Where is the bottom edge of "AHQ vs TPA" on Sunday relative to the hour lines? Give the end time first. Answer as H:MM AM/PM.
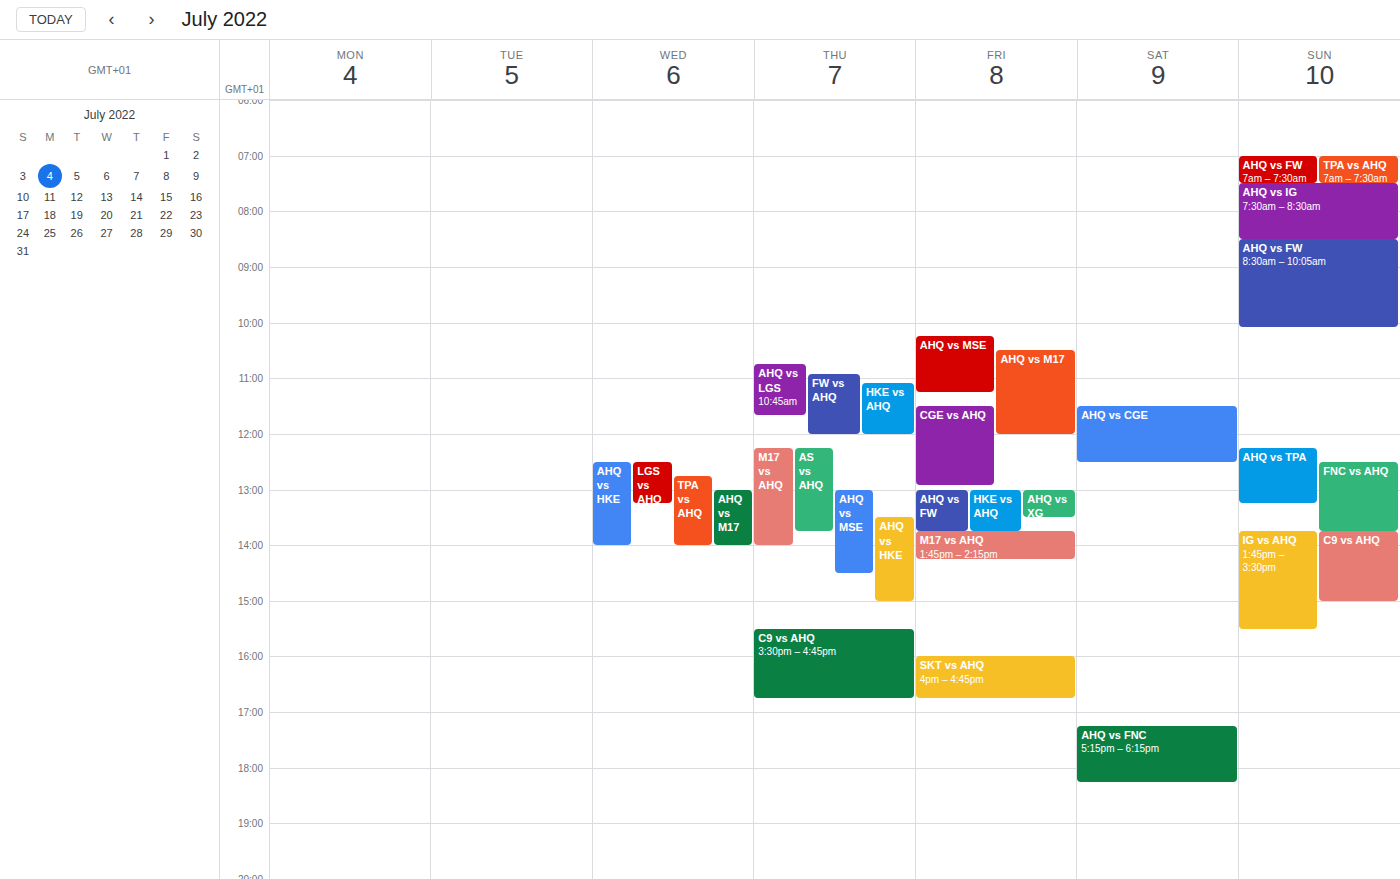
1:15 PM -- neither: a quarter of the way from the 1 PM line to the 2 PM line.